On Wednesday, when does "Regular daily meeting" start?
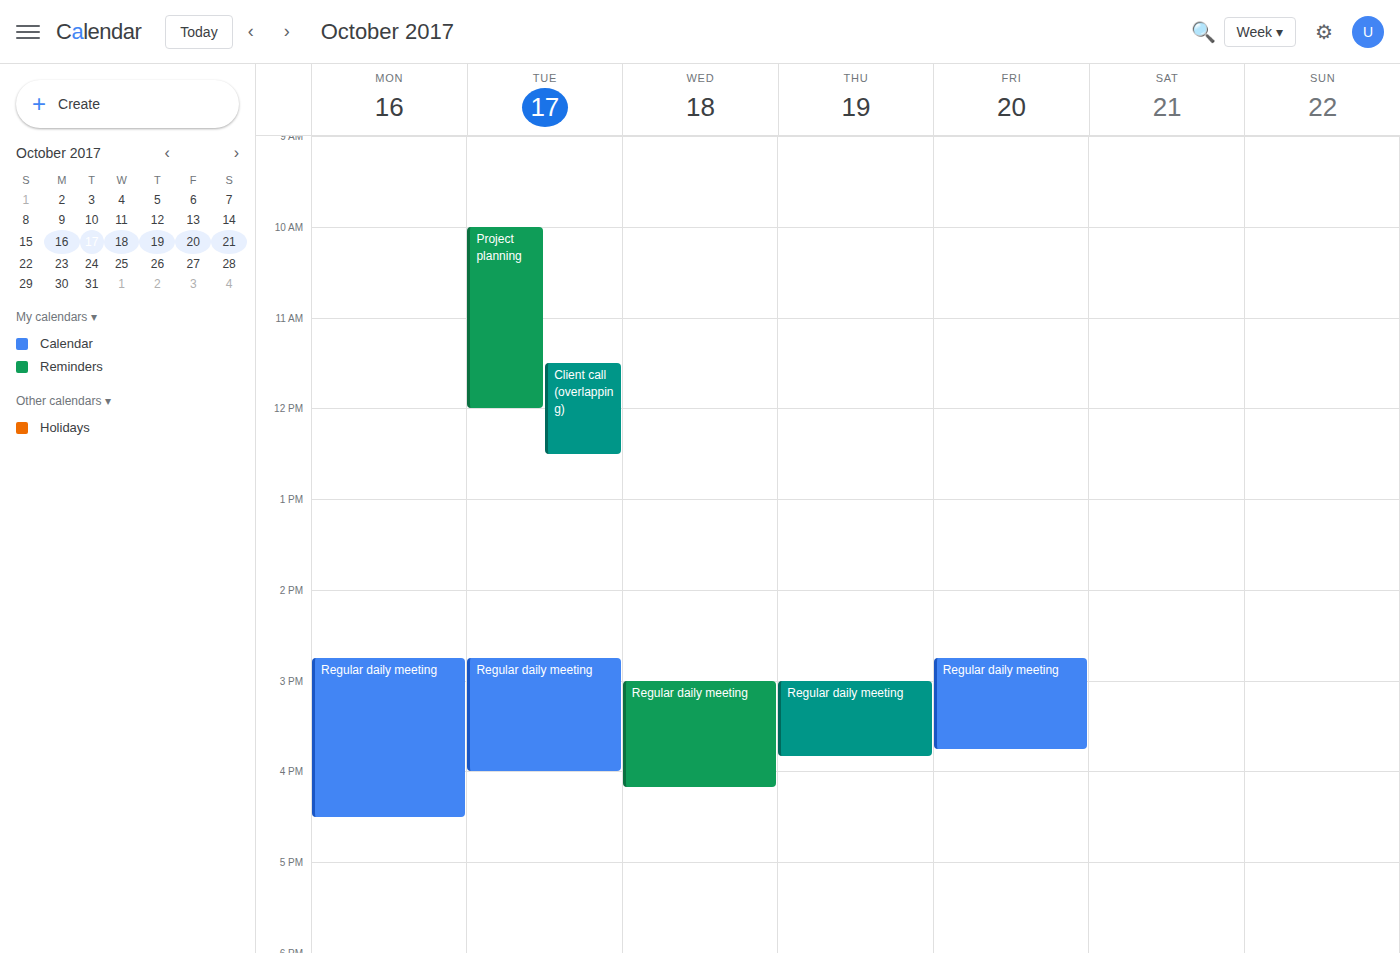
3:00 PM